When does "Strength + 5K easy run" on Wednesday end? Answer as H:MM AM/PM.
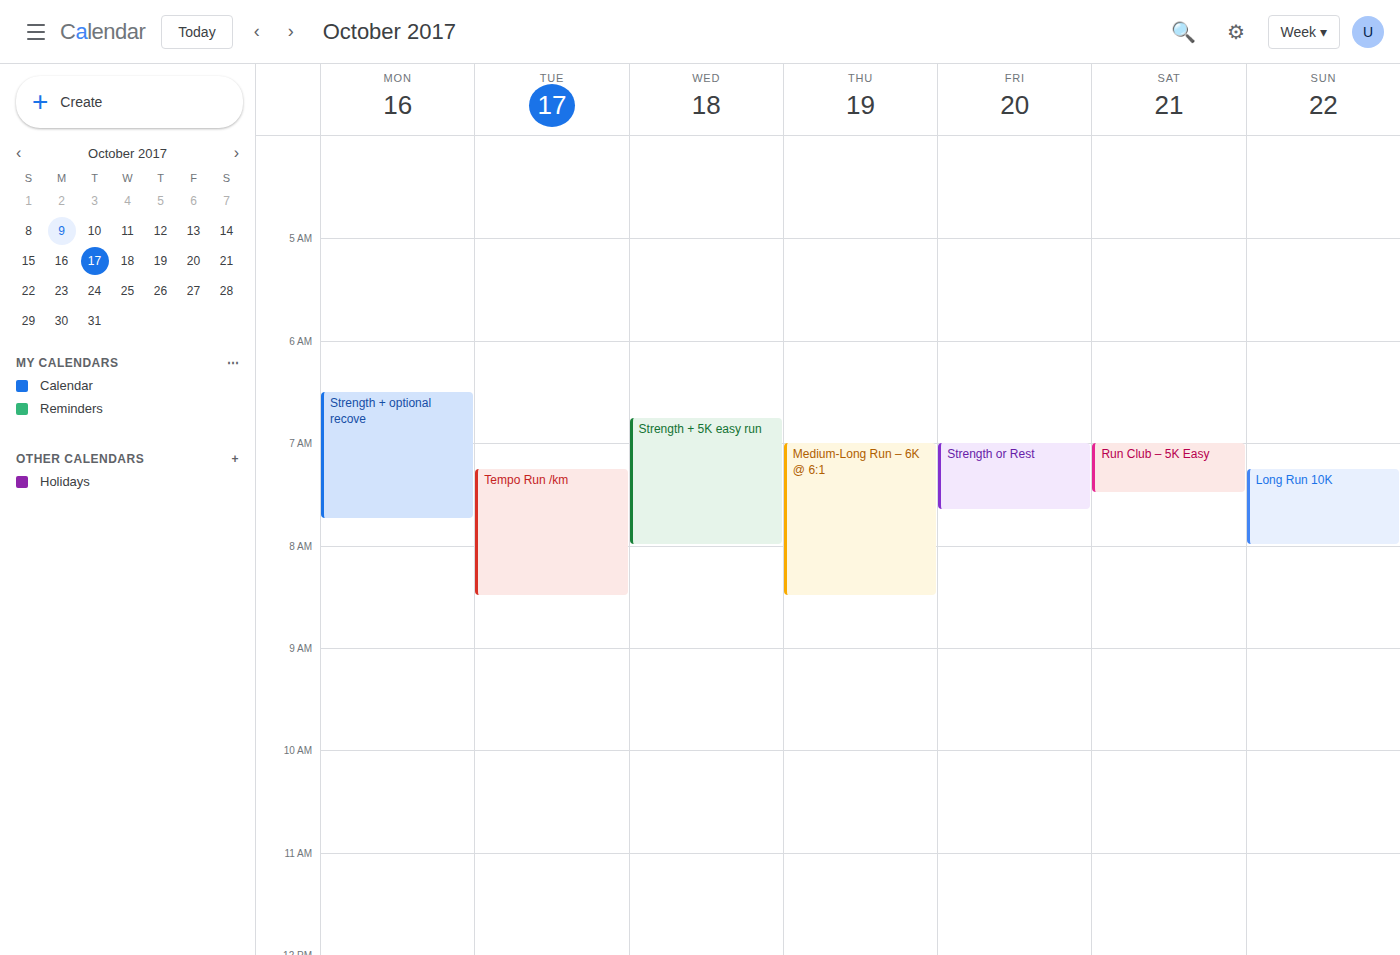
8:00 AM